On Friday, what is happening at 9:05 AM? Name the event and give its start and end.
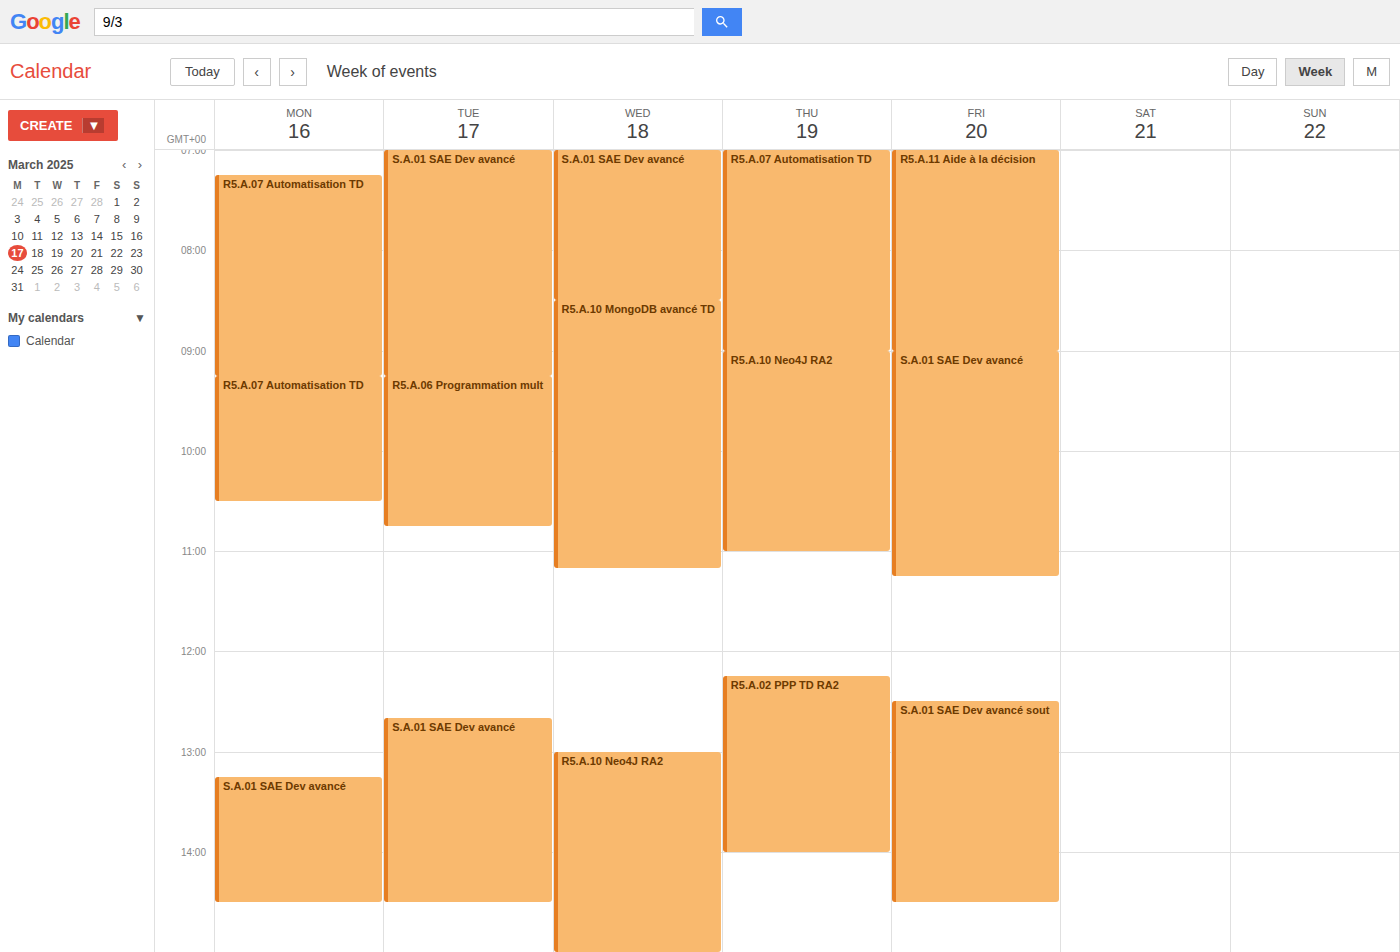
"S.A.01 SAE Dev avancé", 9:00 AM to 11:15 AM